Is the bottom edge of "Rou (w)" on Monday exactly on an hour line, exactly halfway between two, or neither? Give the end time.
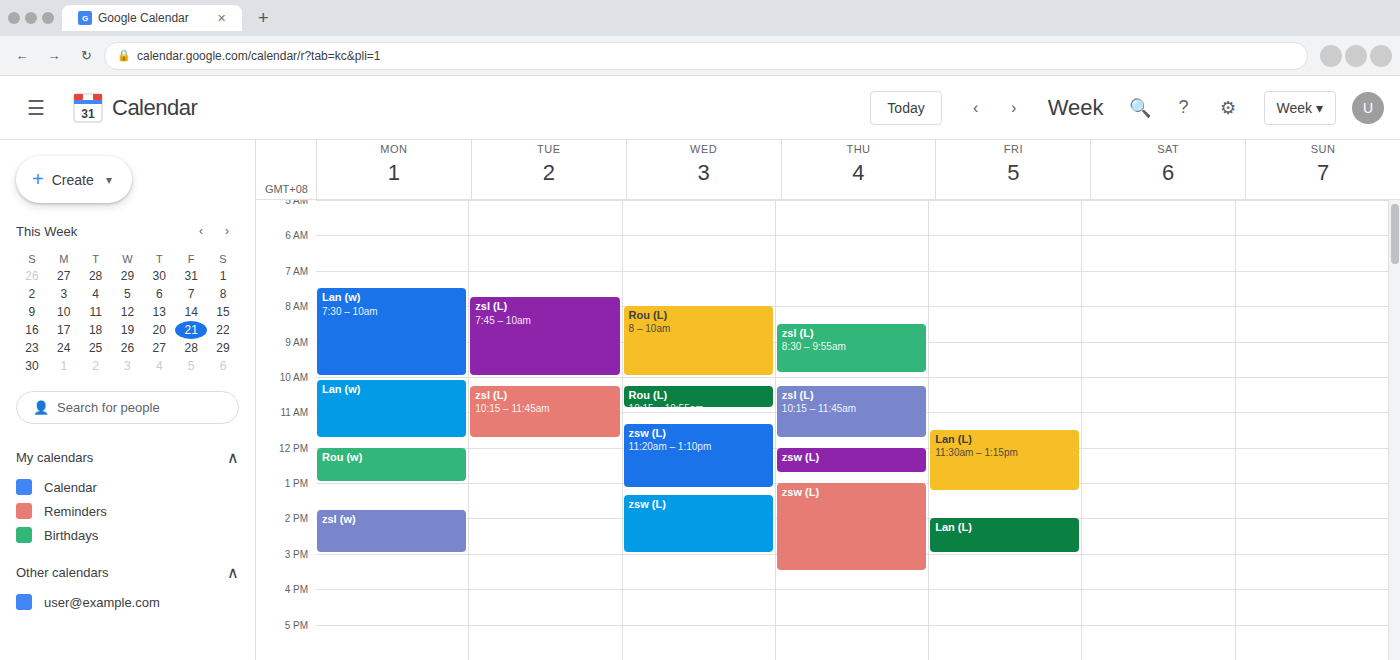
1:00 PM -- exactly on the 1 PM line.